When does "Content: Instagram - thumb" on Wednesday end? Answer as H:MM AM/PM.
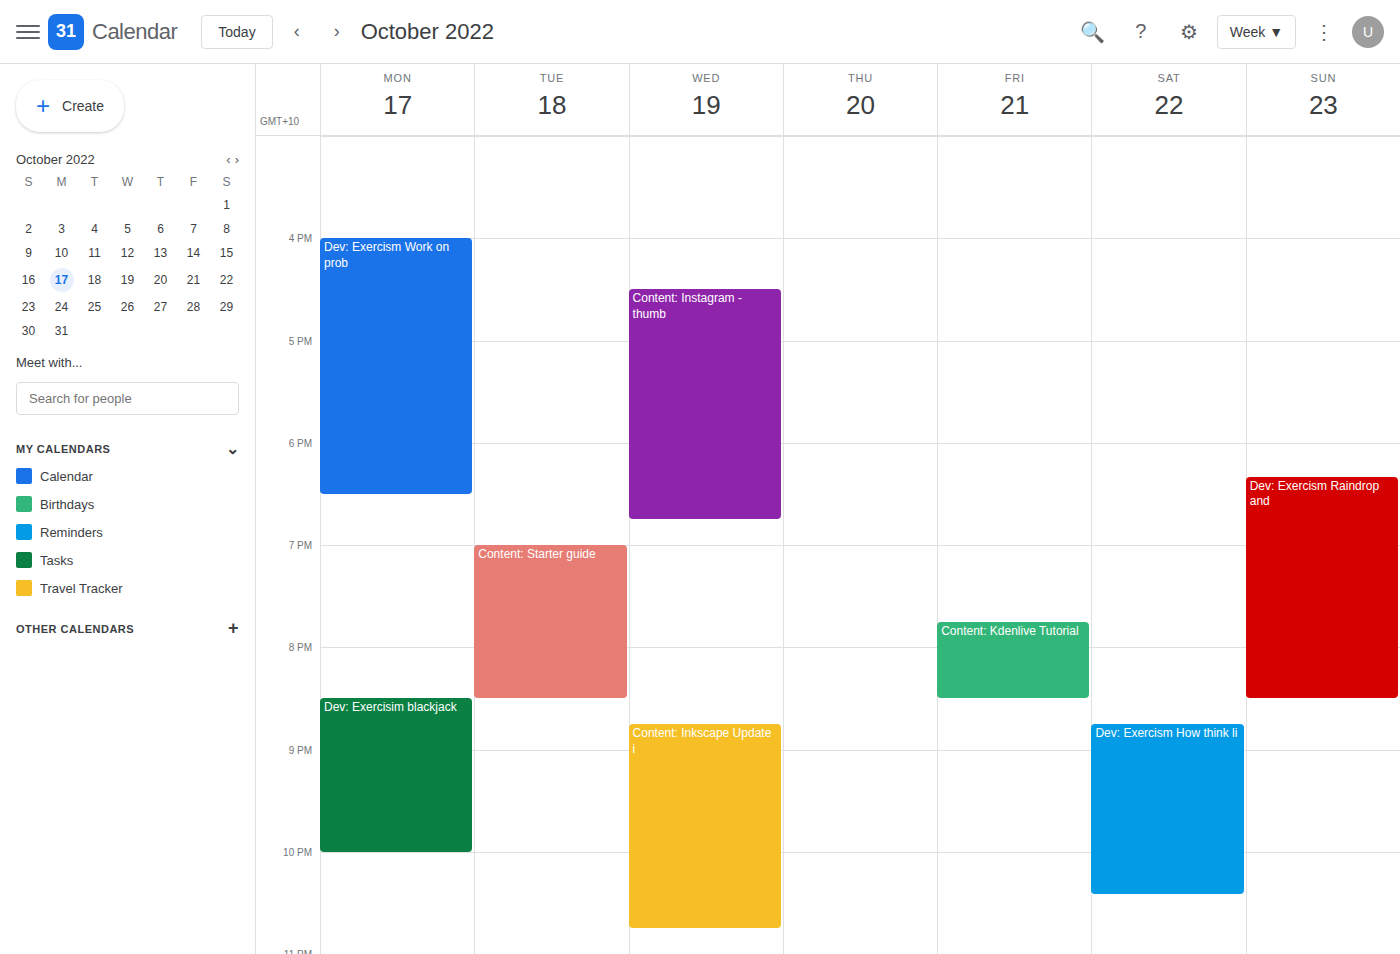
6:45 PM